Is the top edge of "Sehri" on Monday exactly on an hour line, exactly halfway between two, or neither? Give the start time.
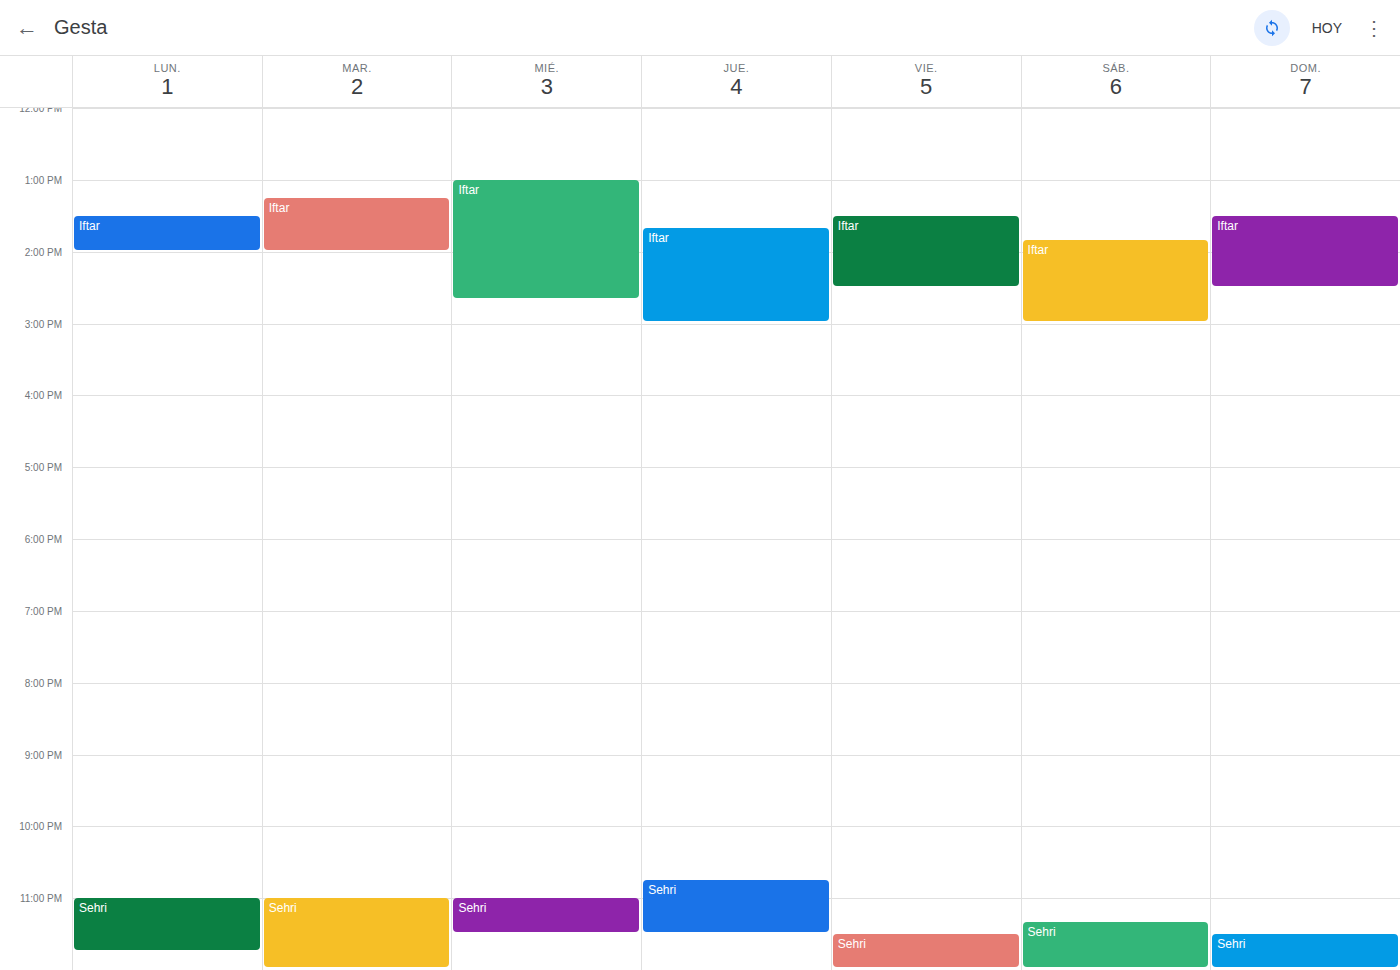
11:00 PM -- exactly on the 11 PM line.